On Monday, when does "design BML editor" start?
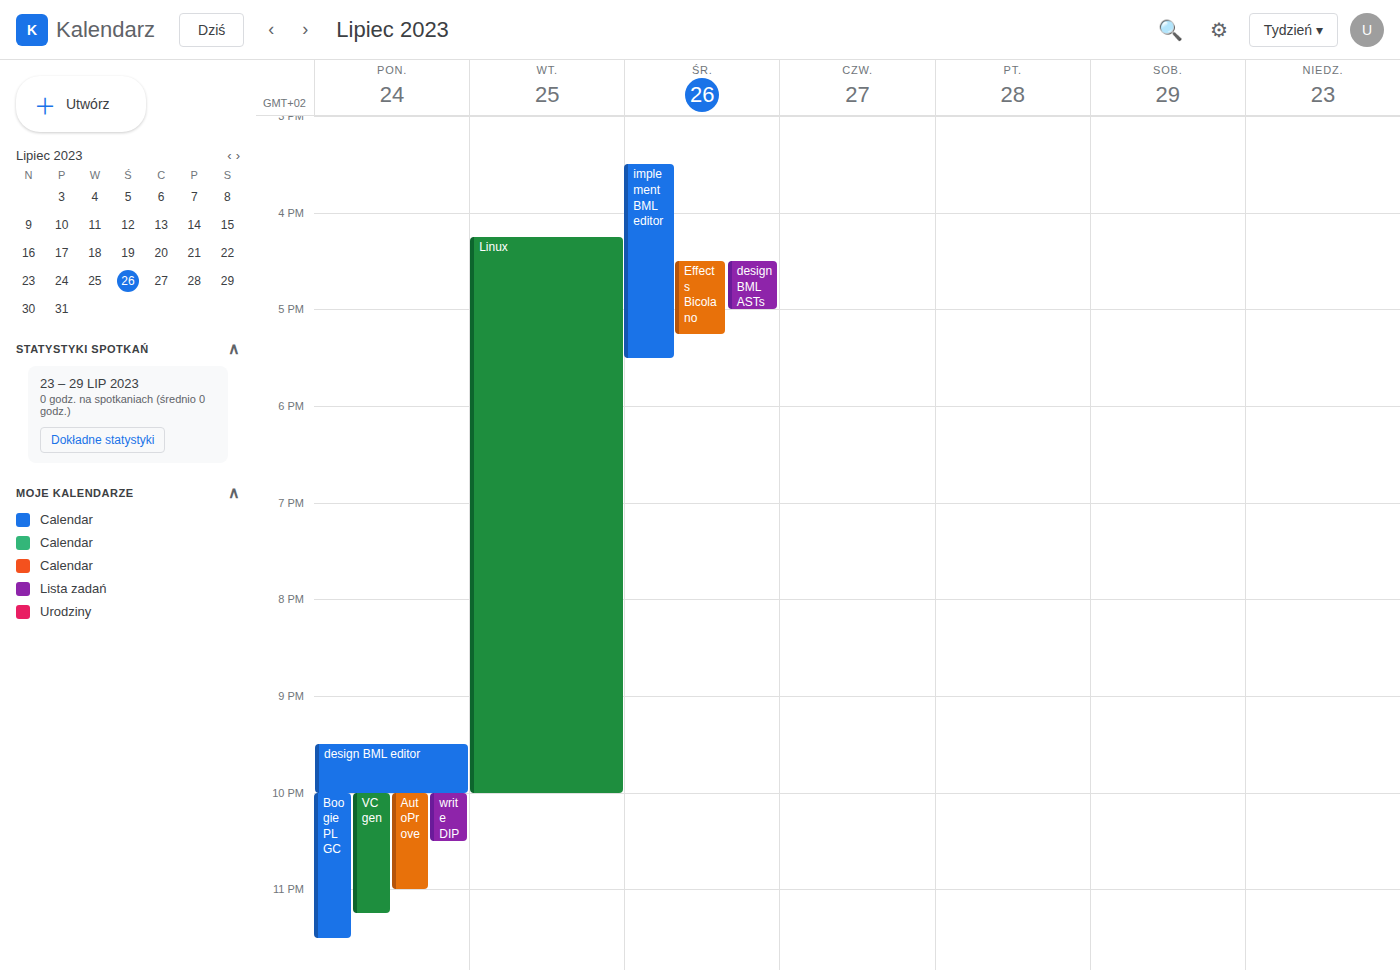
9:30 PM